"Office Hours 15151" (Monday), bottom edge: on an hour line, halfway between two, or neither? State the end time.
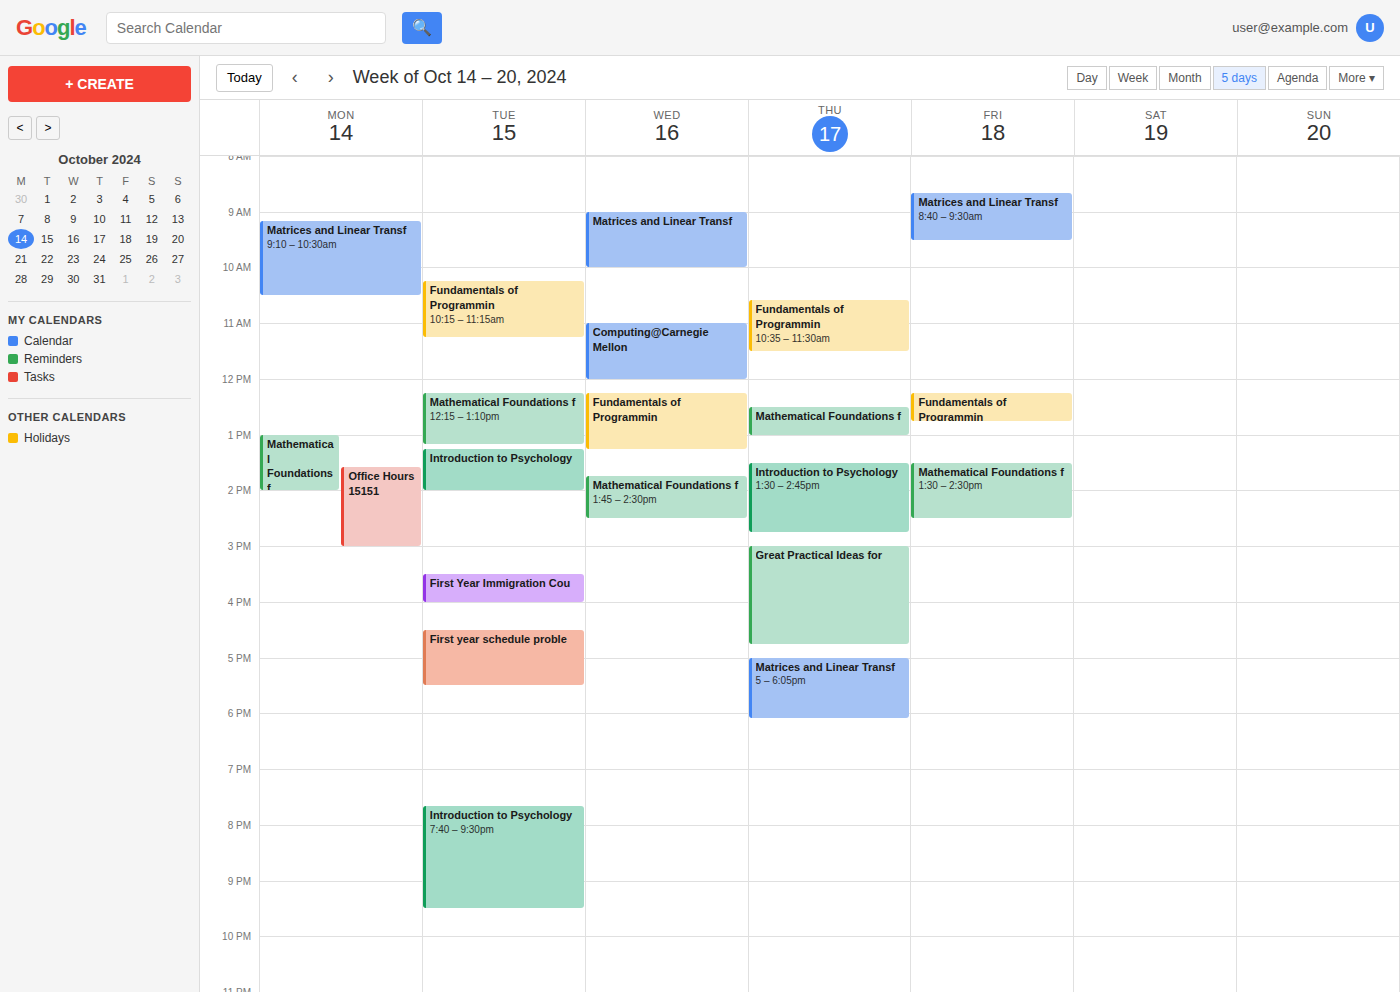
3:00 PM -- exactly on the 3 PM line.